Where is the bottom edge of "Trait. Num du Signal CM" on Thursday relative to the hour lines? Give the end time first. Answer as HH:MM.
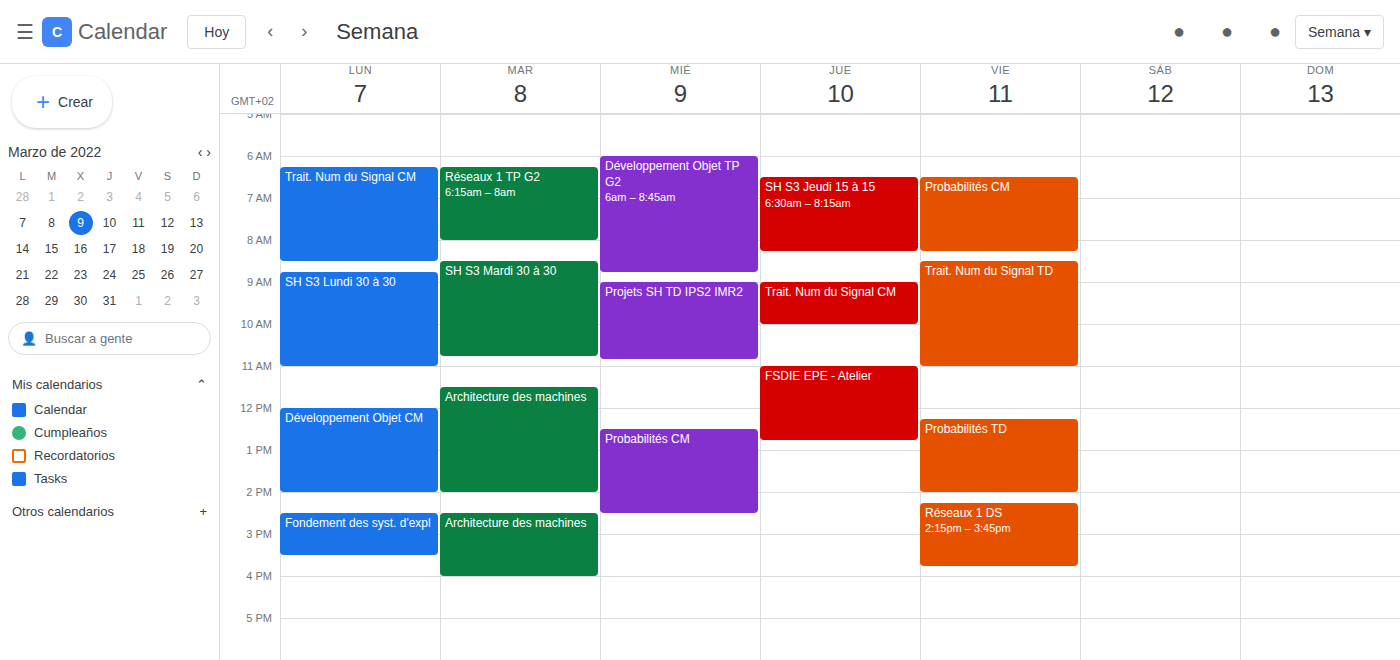
10:00 -- exactly on the 10:00 line.